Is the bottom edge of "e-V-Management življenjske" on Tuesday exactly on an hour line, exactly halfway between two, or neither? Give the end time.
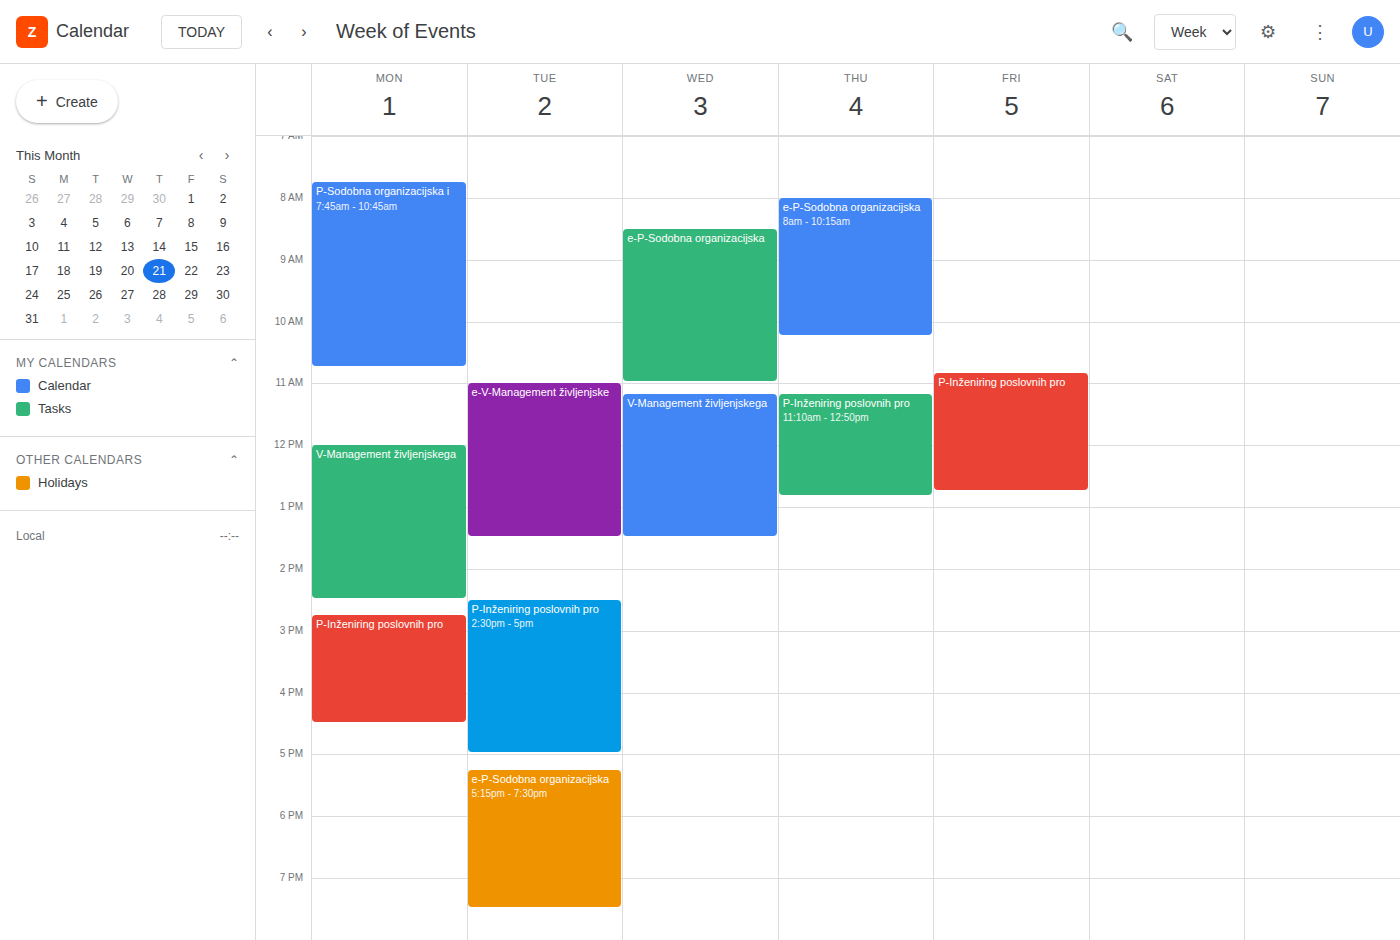
13:30 -- halfway between the 13:00 and 14:00 lines.